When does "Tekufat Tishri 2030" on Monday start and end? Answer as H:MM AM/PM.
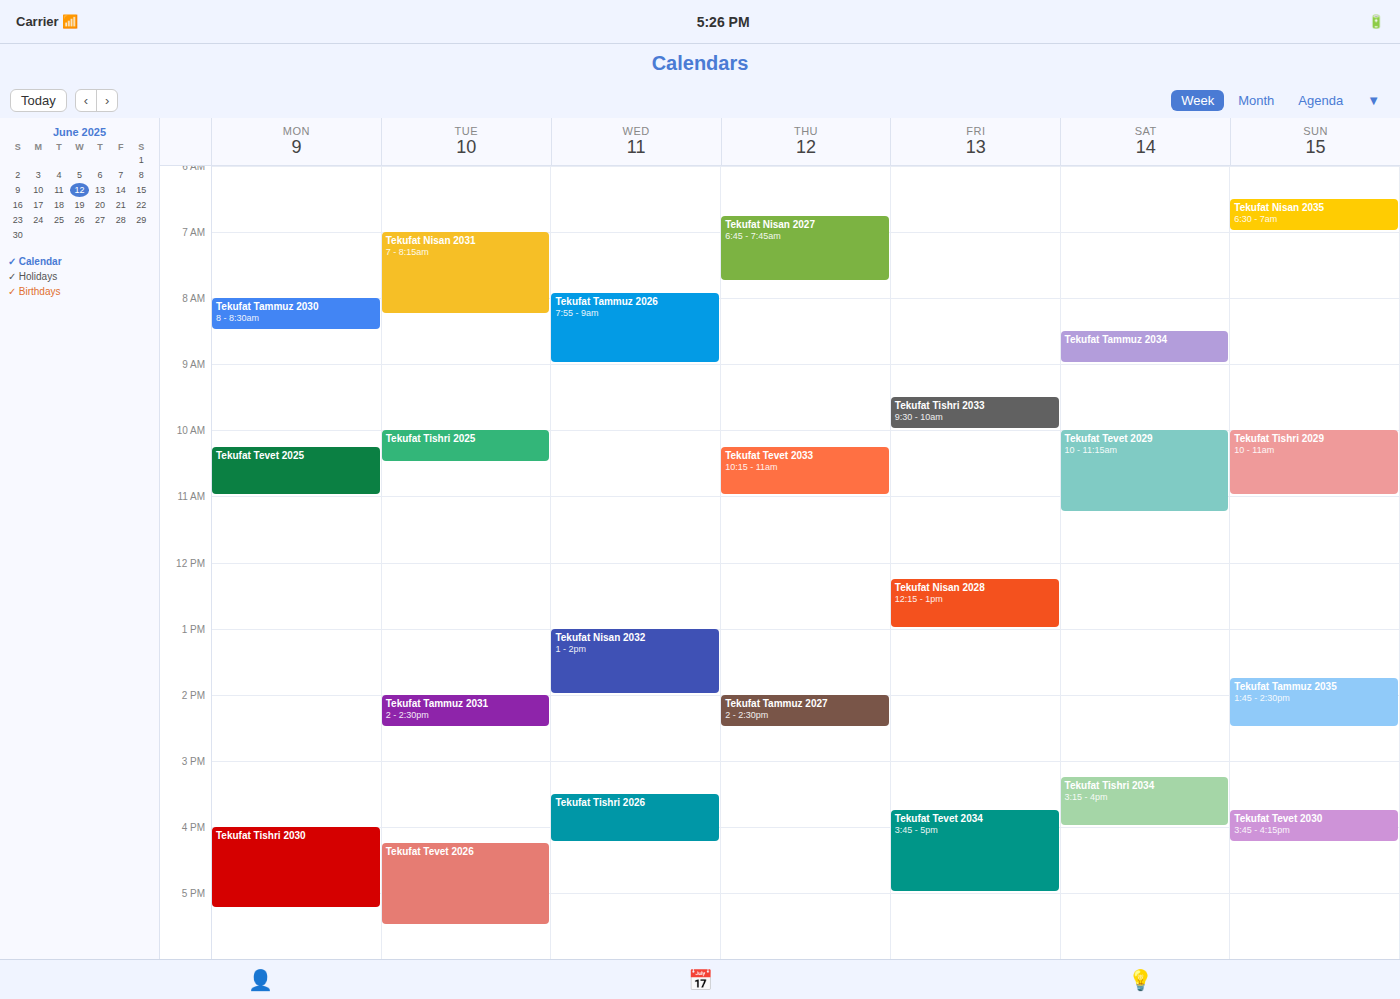
4:00 PM to 5:15 PM